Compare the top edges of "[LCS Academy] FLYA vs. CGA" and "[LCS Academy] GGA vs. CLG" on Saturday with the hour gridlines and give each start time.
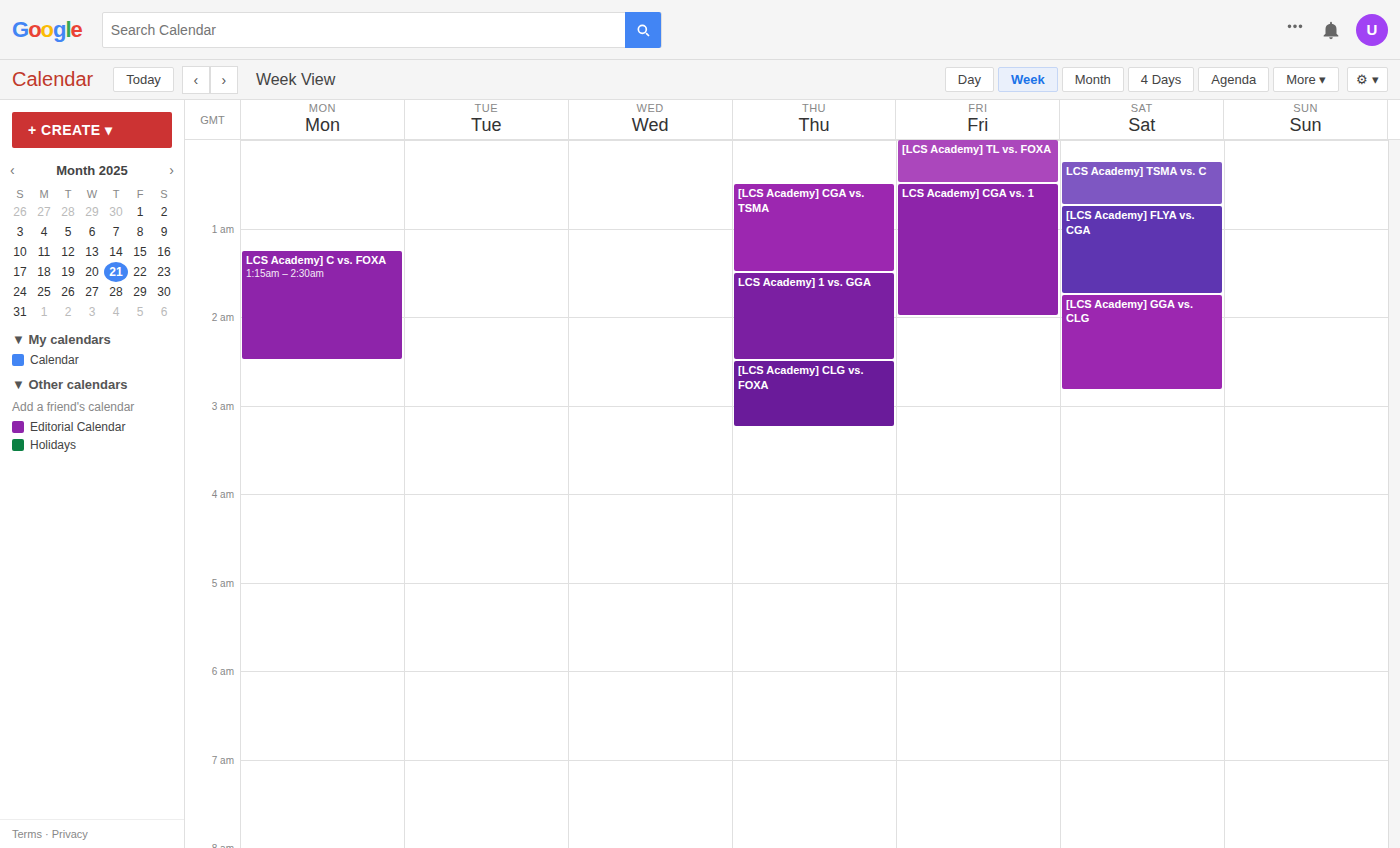
"[LCS Academy] FLYA vs. CGA": 12:45 AM, neither: three quarters of the way from the 12 AM line to the 1 AM line. "[LCS Academy] GGA vs. CLG": 1:45 AM, neither: three quarters of the way from the 1 AM line to the 2 AM line.